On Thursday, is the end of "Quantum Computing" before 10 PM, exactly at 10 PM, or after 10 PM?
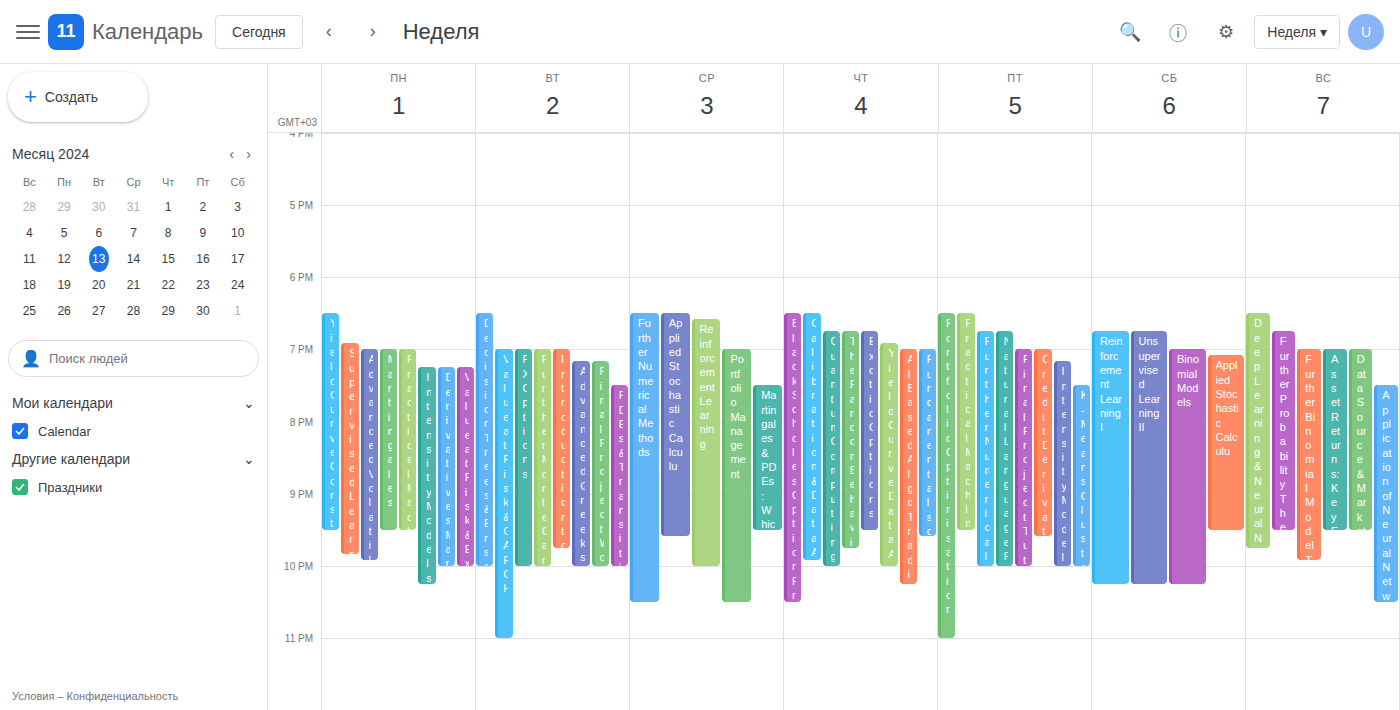
10:00 PM -- exactly at 10 PM, on the 10 PM line.